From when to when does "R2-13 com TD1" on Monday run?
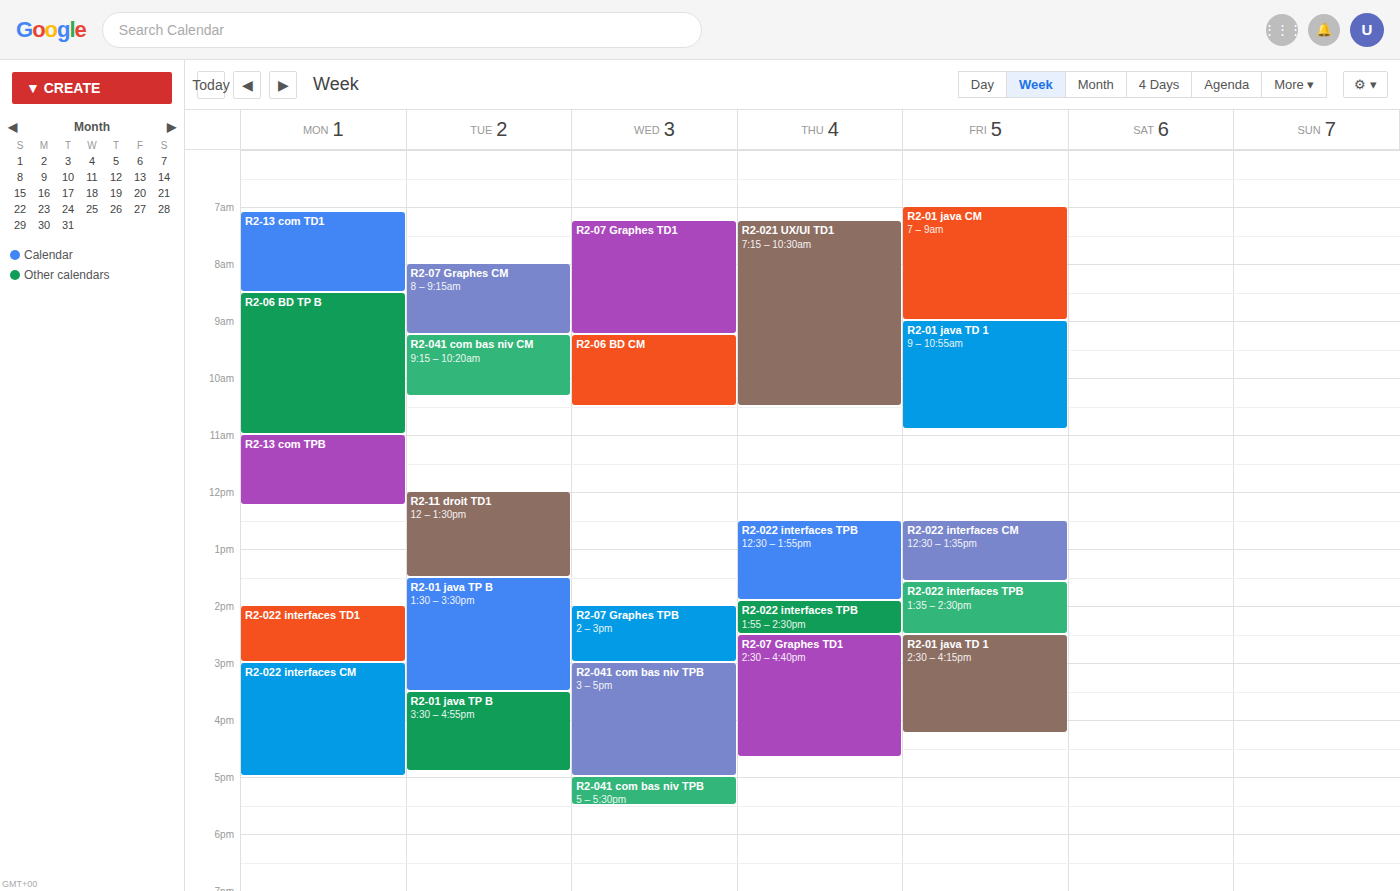
7:05 AM to 8:30 AM